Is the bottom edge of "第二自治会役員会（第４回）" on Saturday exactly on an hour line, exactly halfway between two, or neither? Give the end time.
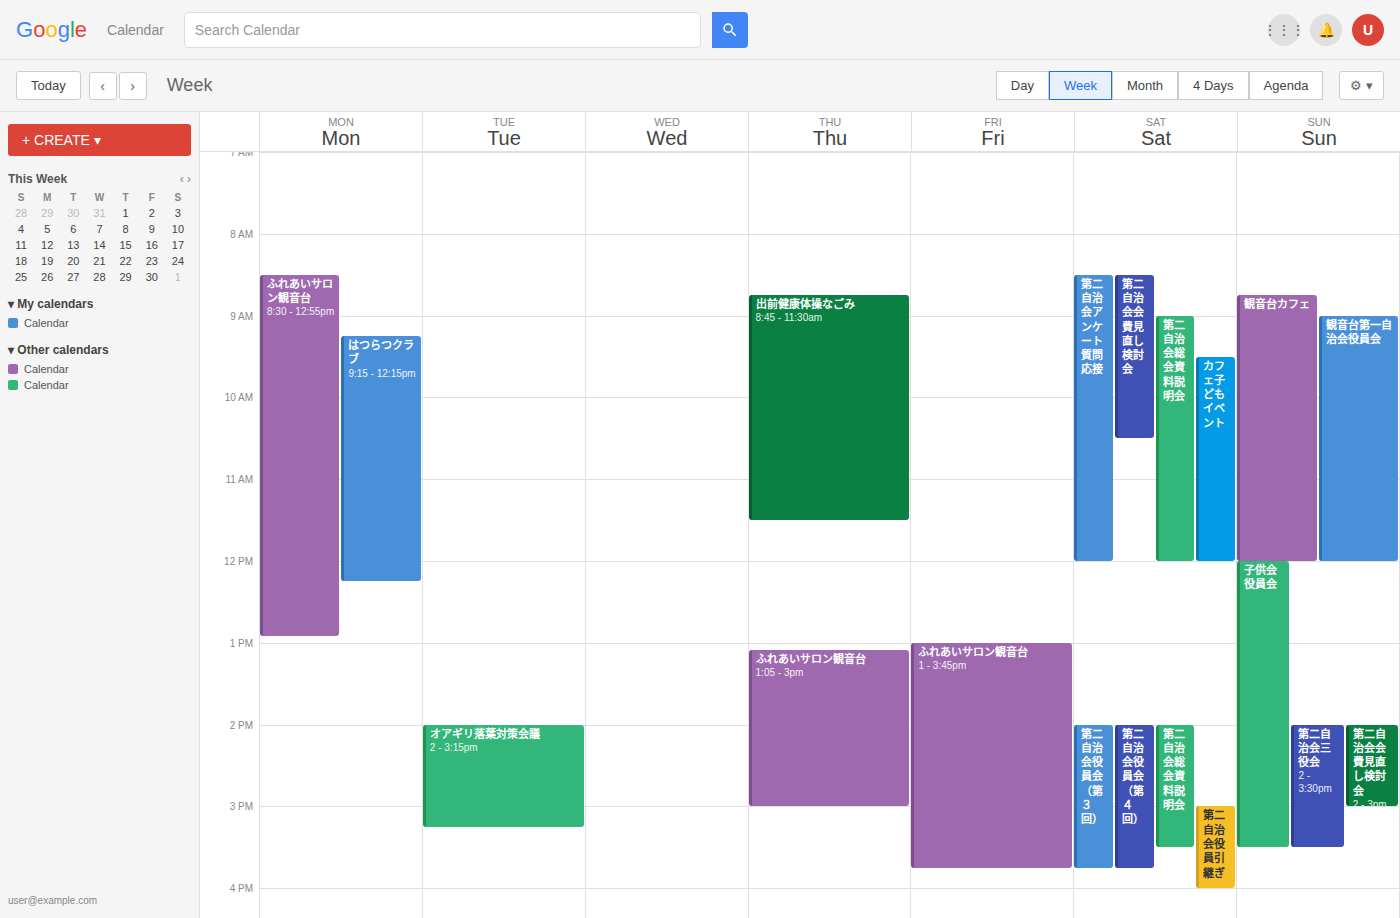
3:45 PM -- neither: three quarters of the way from the 3 PM line to the 4 PM line.